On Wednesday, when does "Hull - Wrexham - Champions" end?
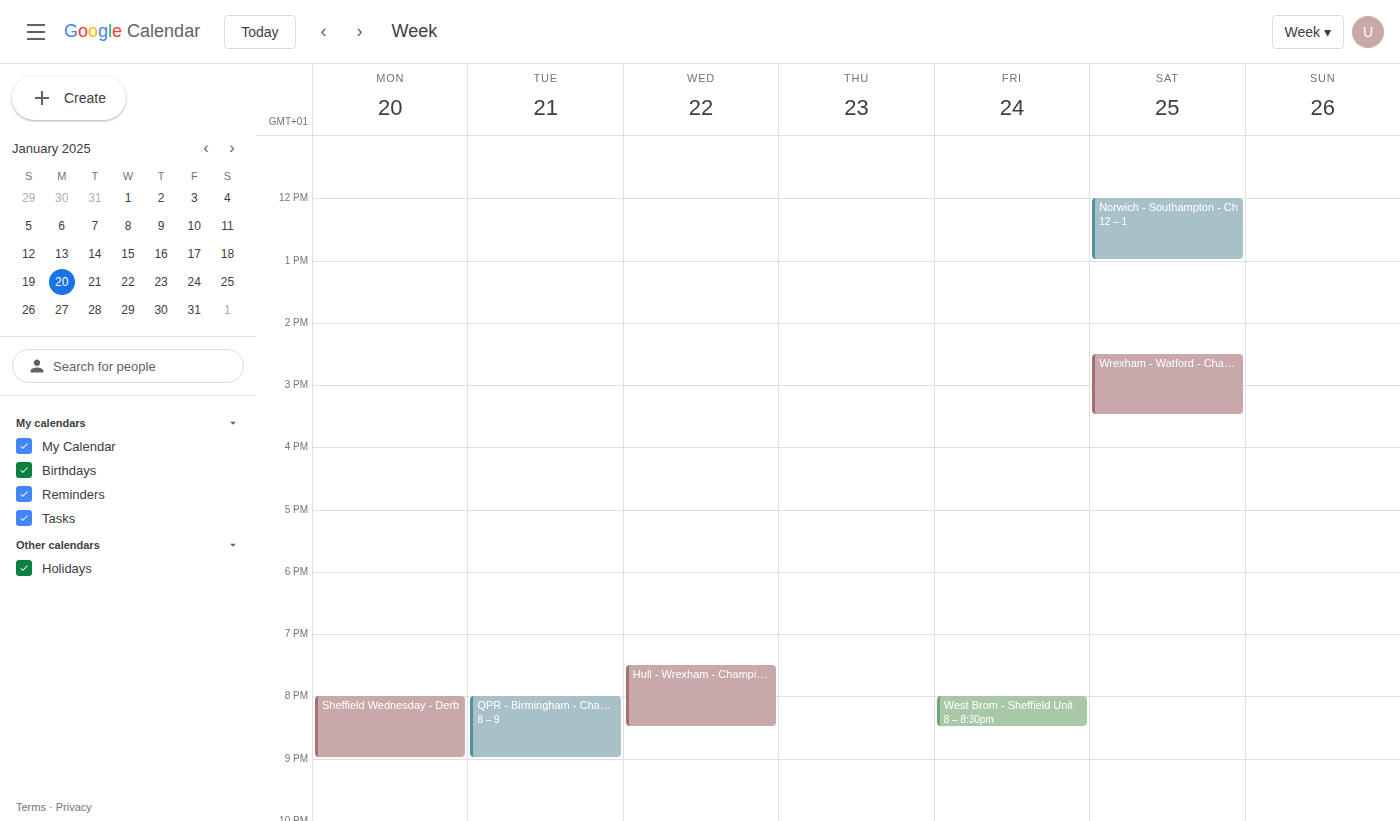
8:30 PM